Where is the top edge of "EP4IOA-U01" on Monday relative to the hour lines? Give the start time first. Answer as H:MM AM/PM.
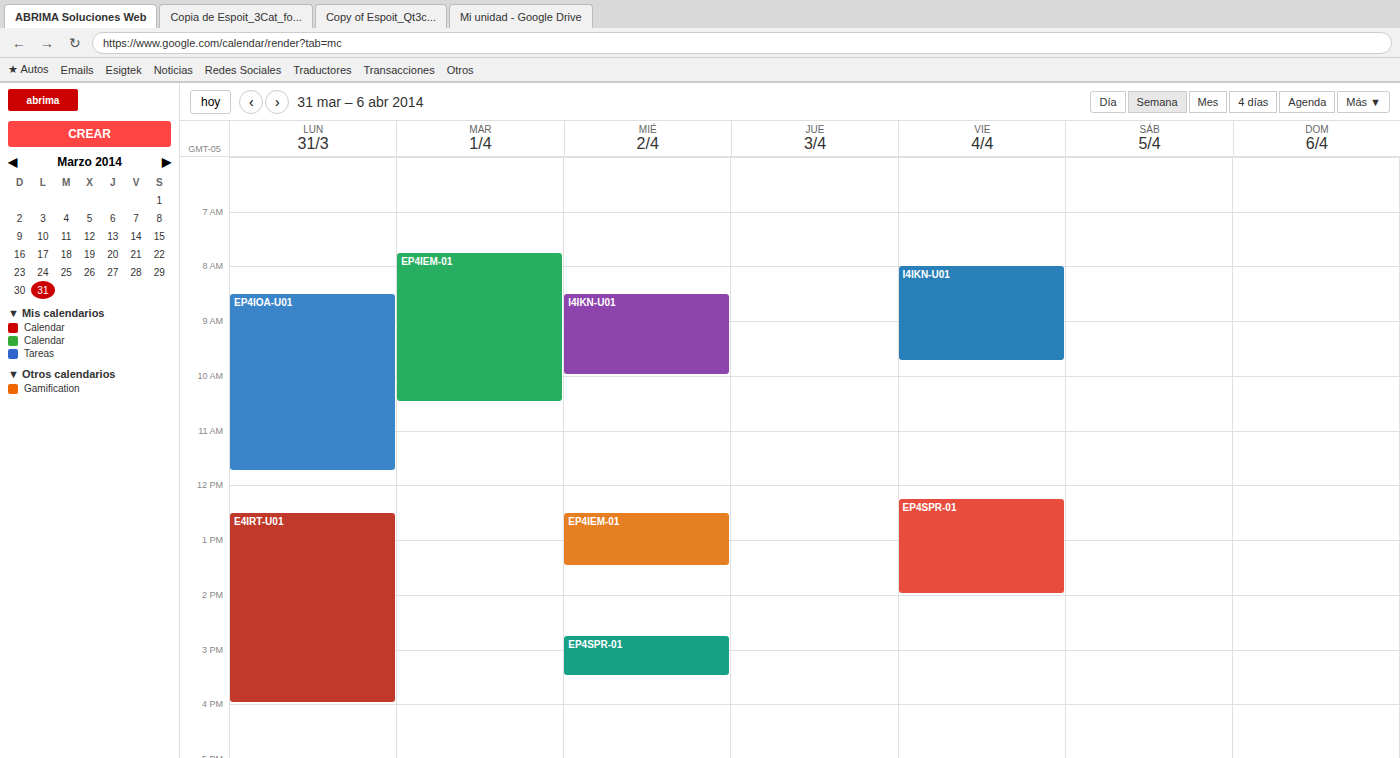
8:30 AM -- halfway between the 8 AM and 9 AM lines.